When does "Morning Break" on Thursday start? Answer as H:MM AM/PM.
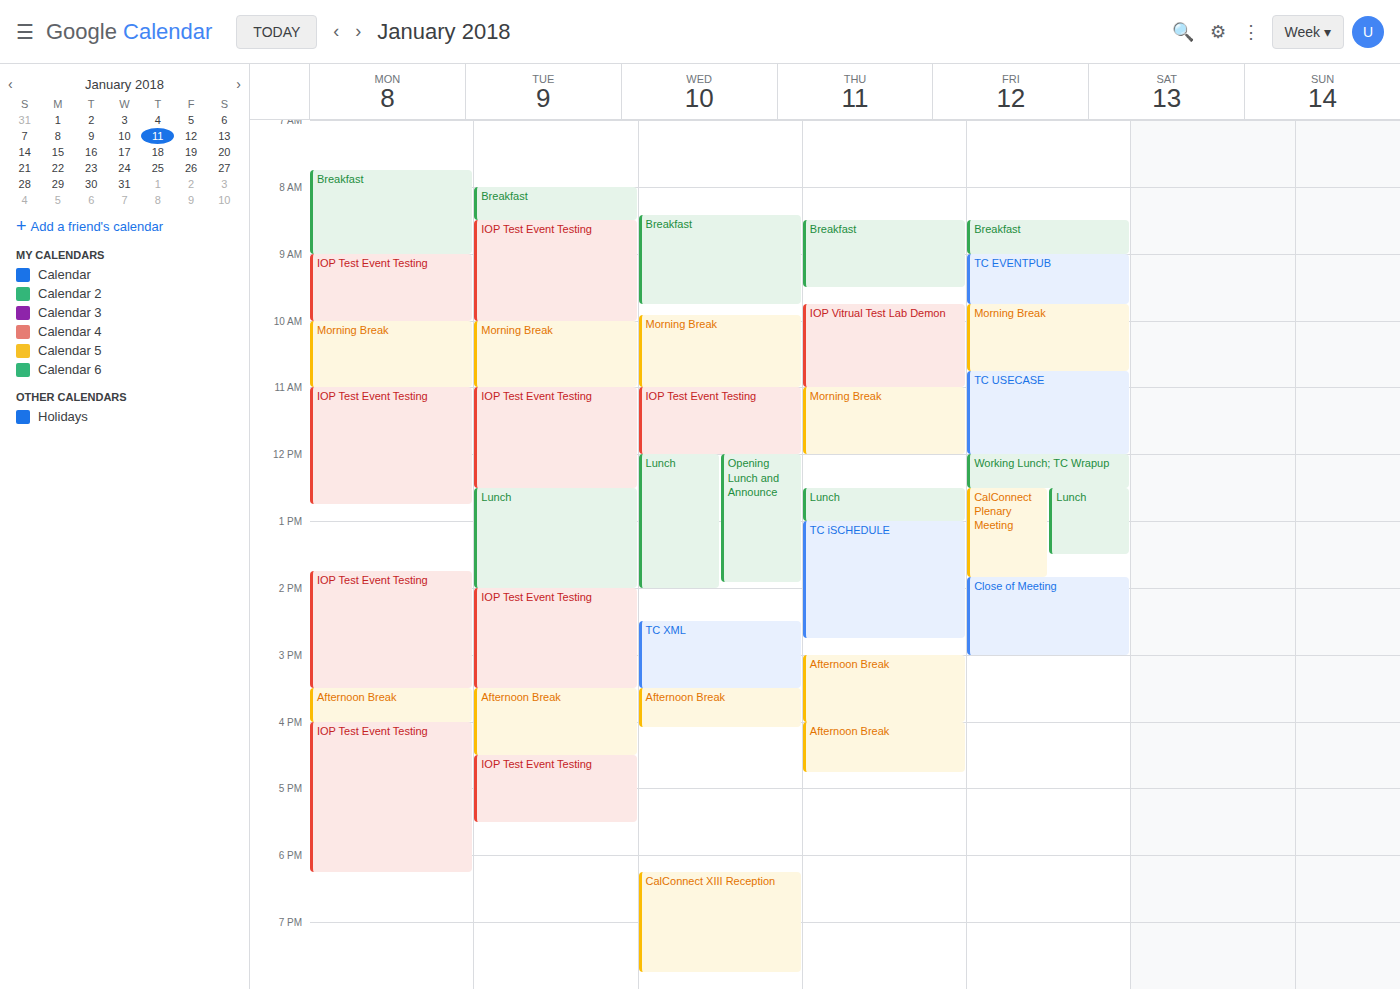
11:00 AM